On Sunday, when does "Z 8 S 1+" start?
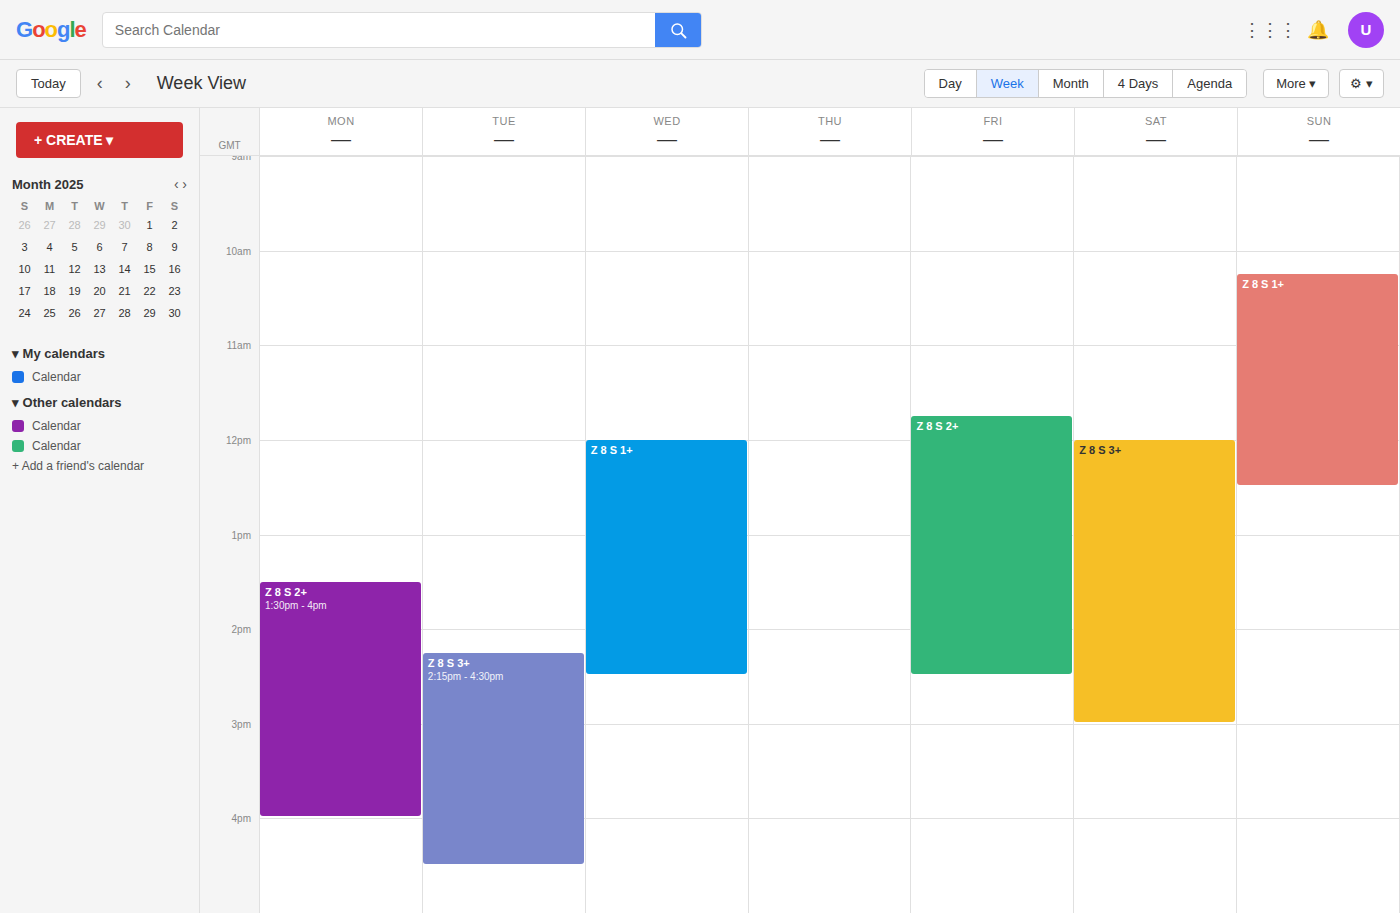
10:15 AM